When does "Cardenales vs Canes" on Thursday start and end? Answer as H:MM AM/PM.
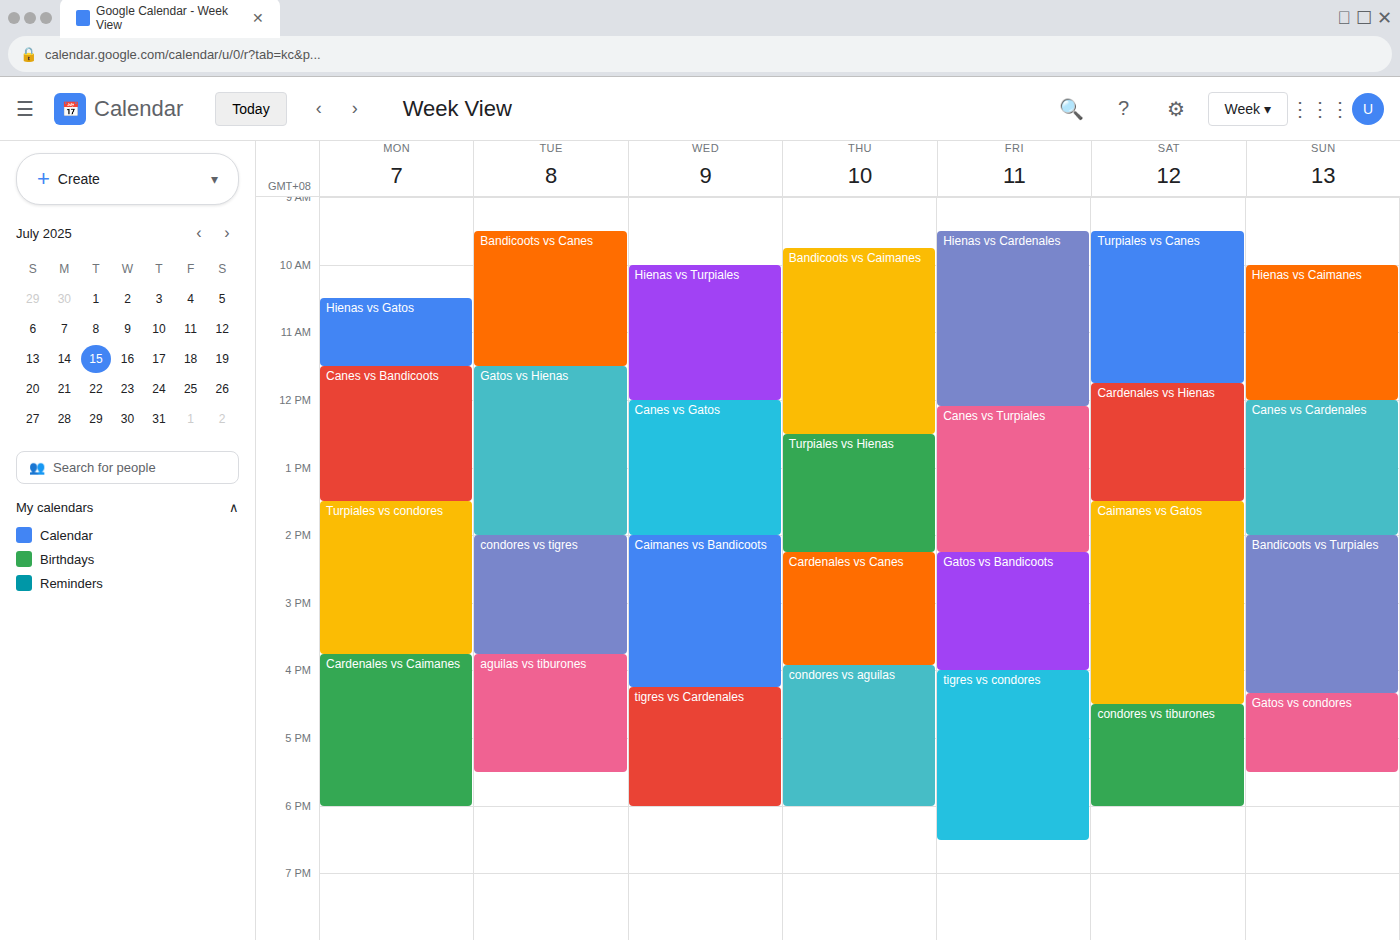
2:15 PM to 3:55 PM